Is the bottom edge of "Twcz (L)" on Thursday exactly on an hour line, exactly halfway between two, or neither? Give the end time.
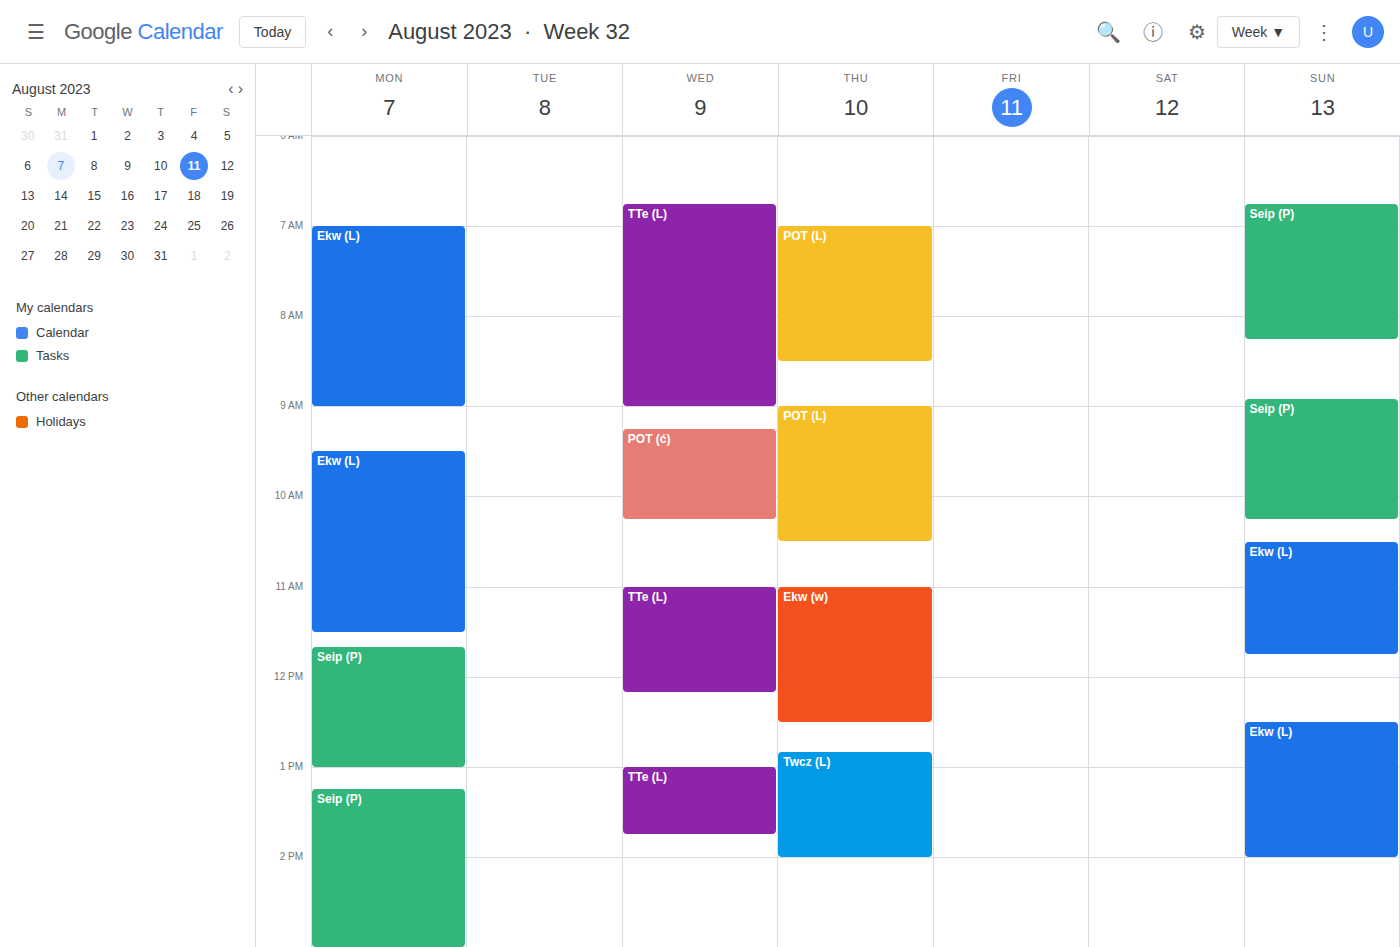
2:00 PM -- exactly on the 2 PM line.